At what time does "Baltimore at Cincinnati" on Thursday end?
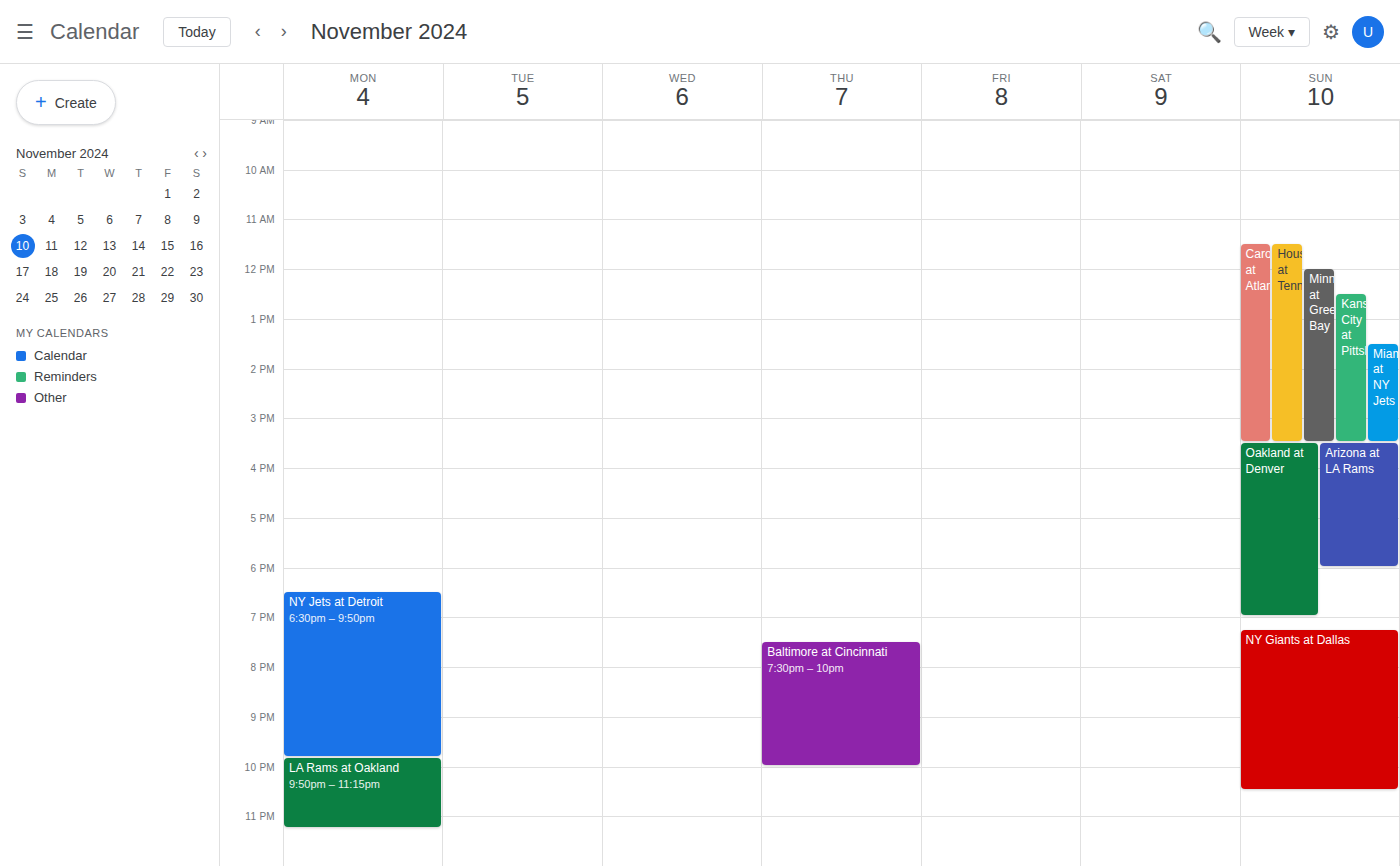
10:00 PM